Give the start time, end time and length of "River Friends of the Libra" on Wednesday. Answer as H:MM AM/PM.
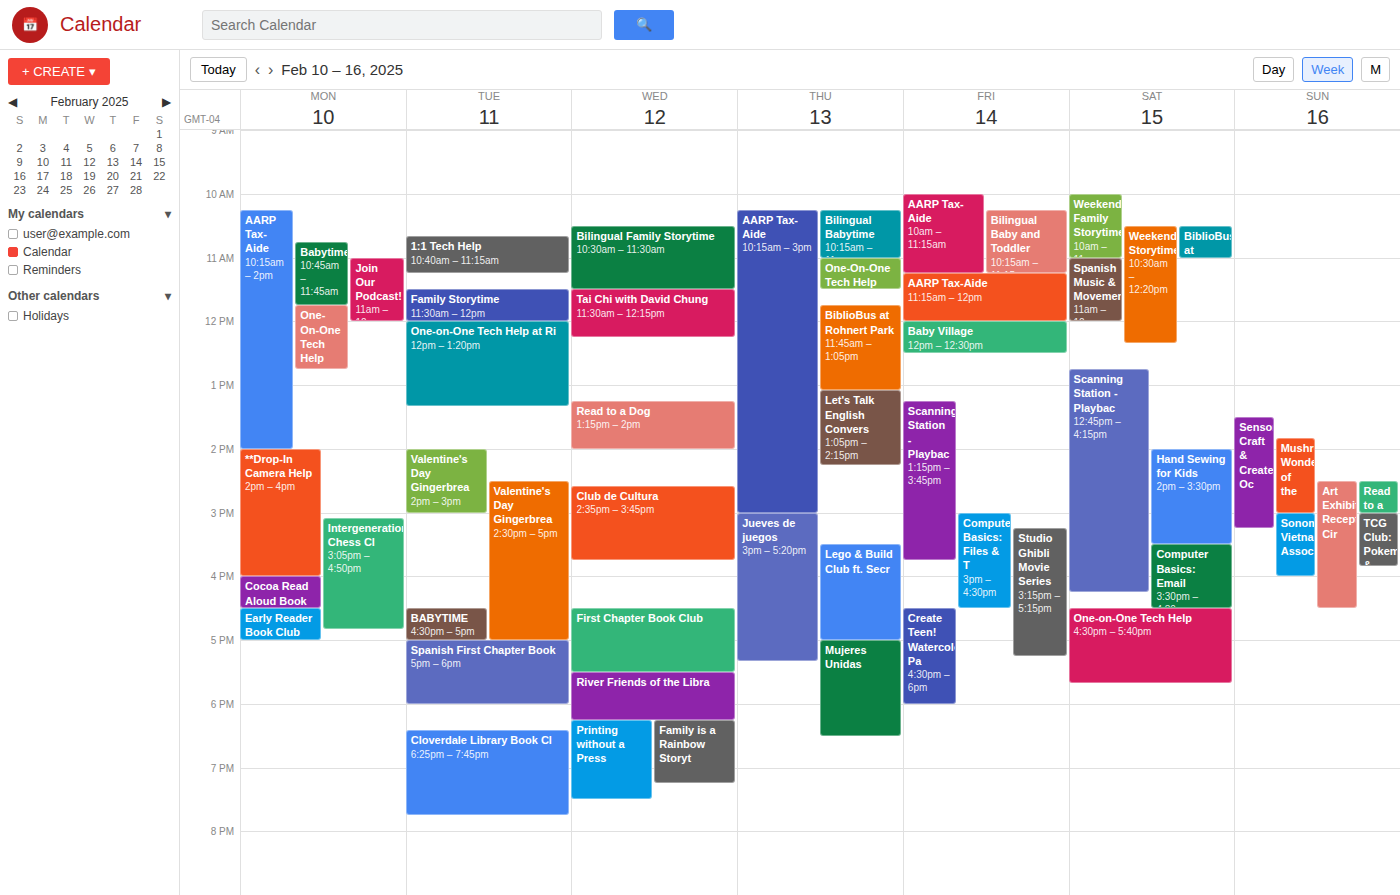
5:30 PM to 6:15 PM, 45 minutes